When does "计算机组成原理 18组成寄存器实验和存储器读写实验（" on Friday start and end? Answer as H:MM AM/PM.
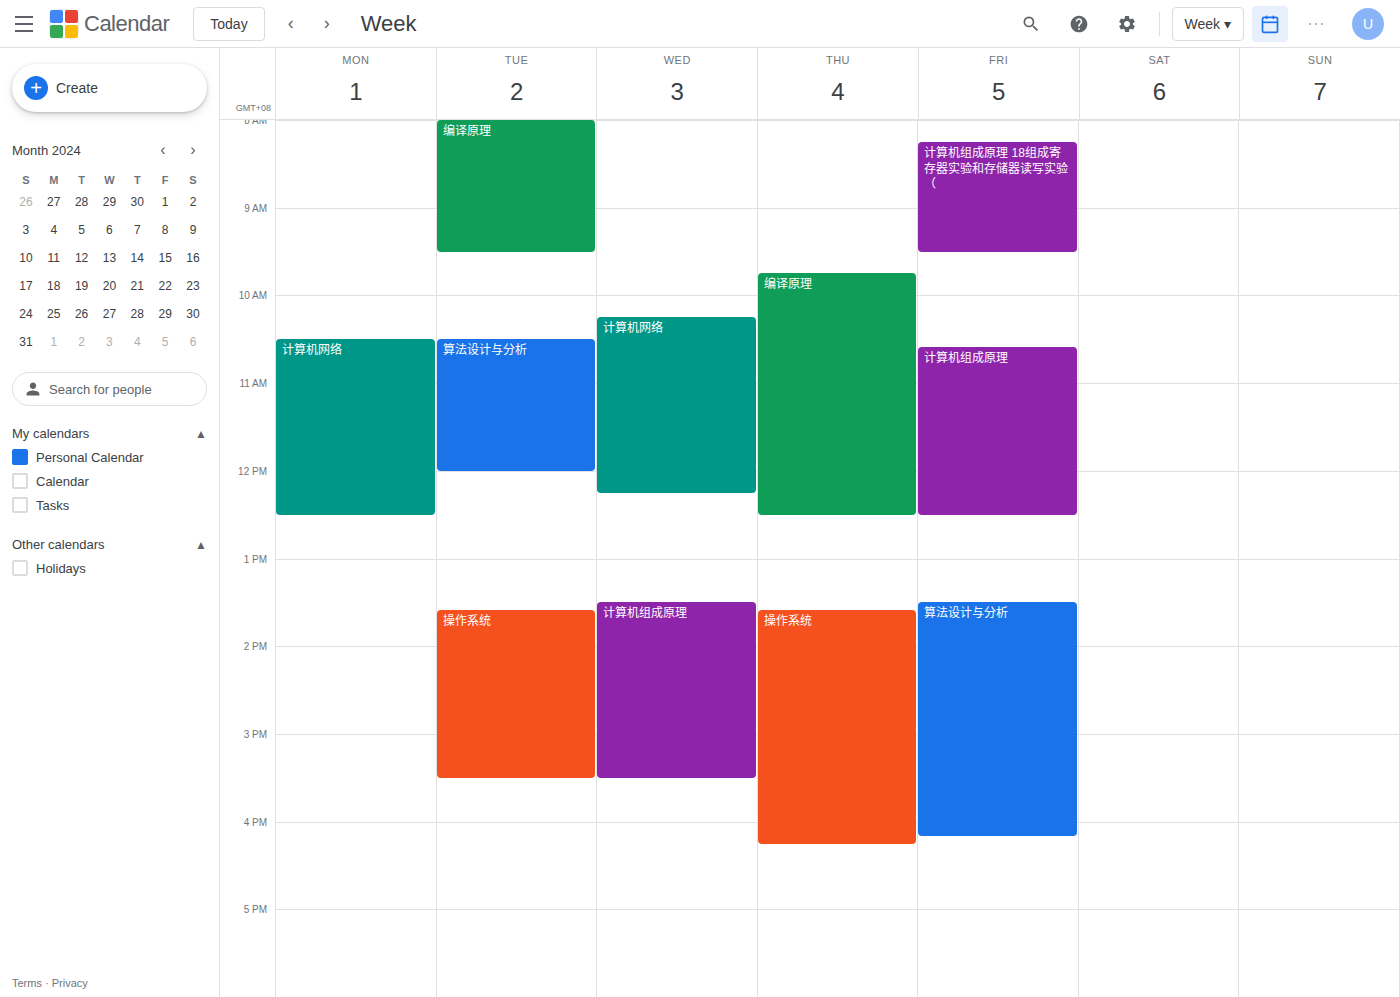
8:15 AM to 9:30 AM